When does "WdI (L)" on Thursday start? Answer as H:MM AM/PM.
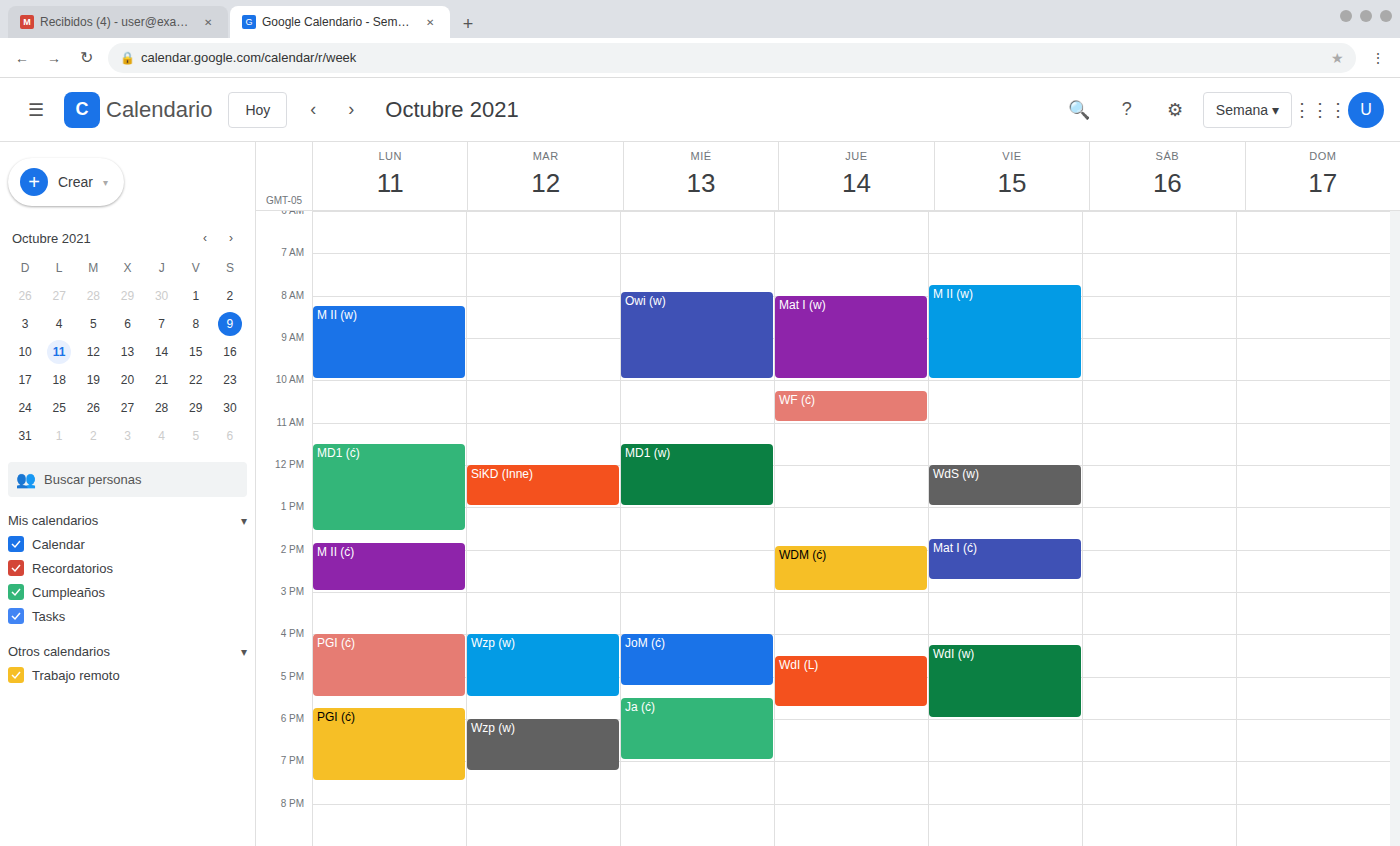
4:30 PM